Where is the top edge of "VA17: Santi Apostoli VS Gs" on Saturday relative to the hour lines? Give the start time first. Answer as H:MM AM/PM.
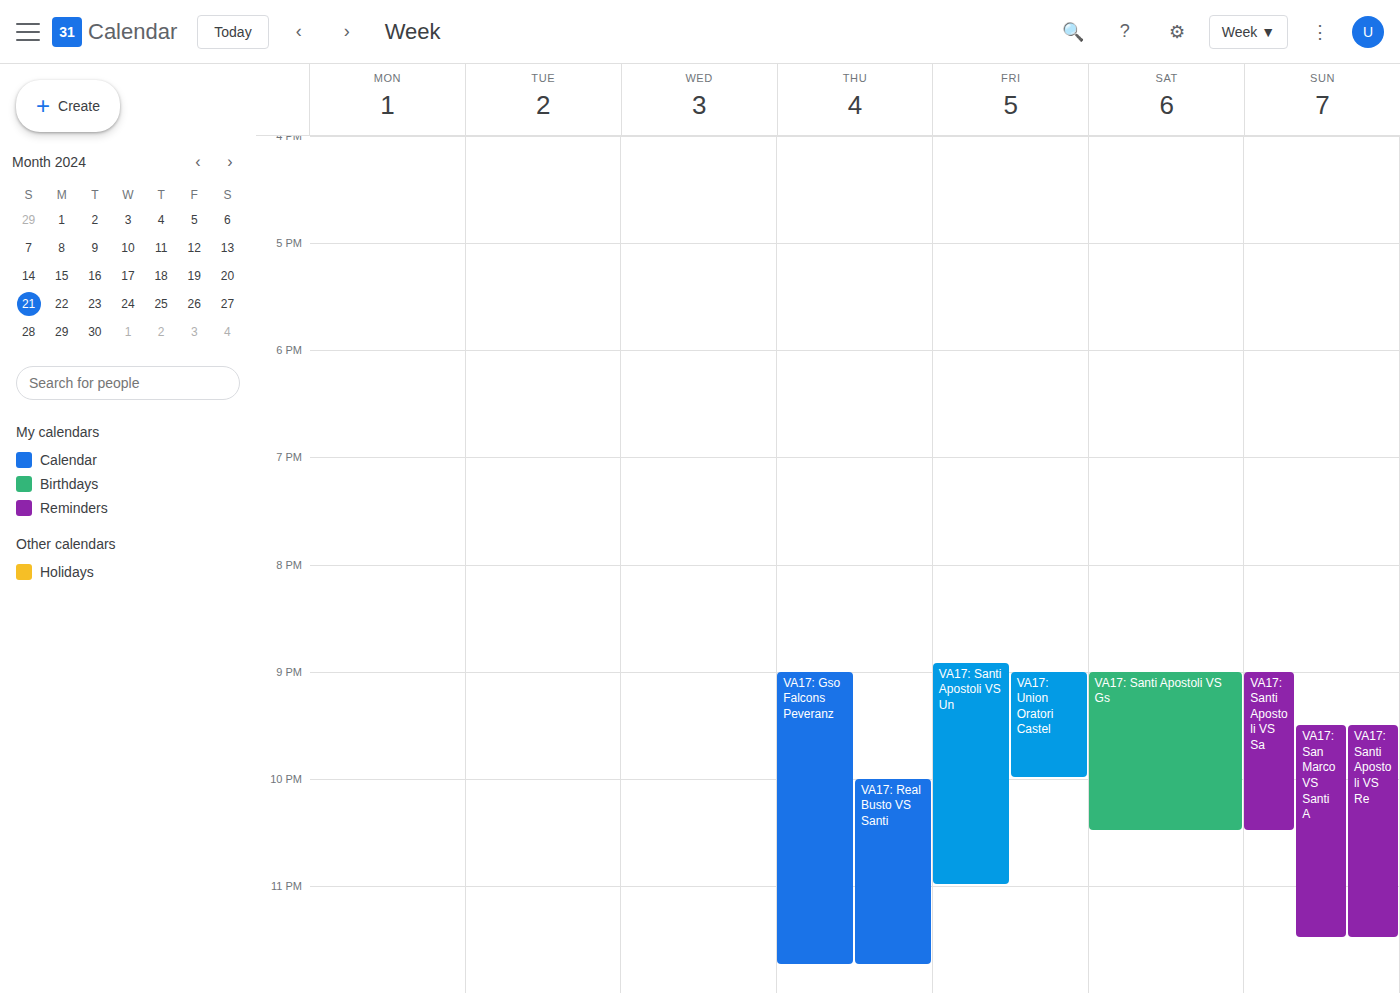
9:00 PM -- exactly on the 9 PM line.